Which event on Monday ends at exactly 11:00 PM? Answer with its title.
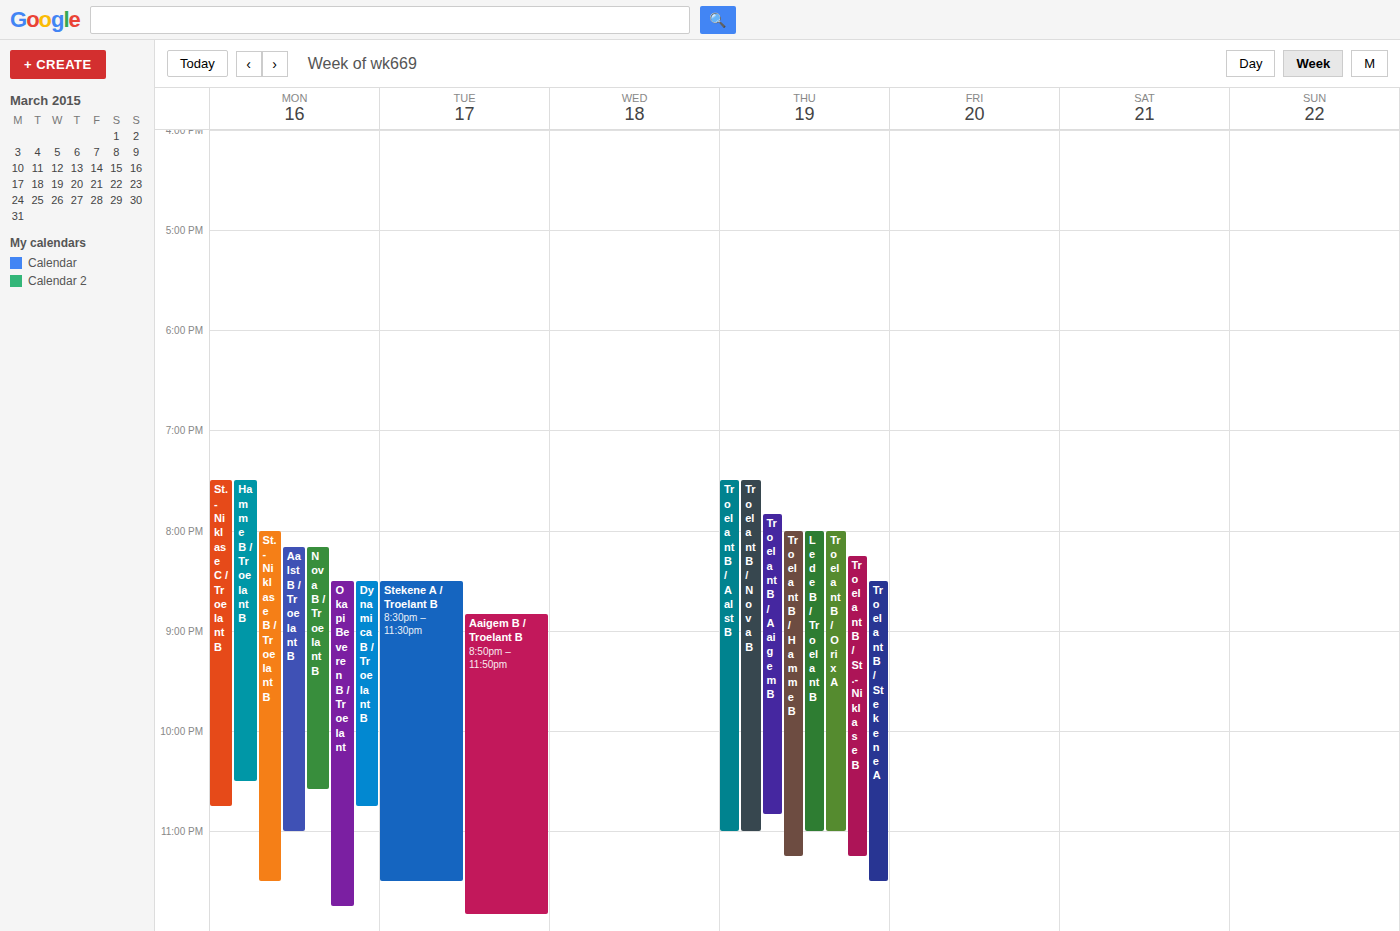
"Aalst B / Troelant B"